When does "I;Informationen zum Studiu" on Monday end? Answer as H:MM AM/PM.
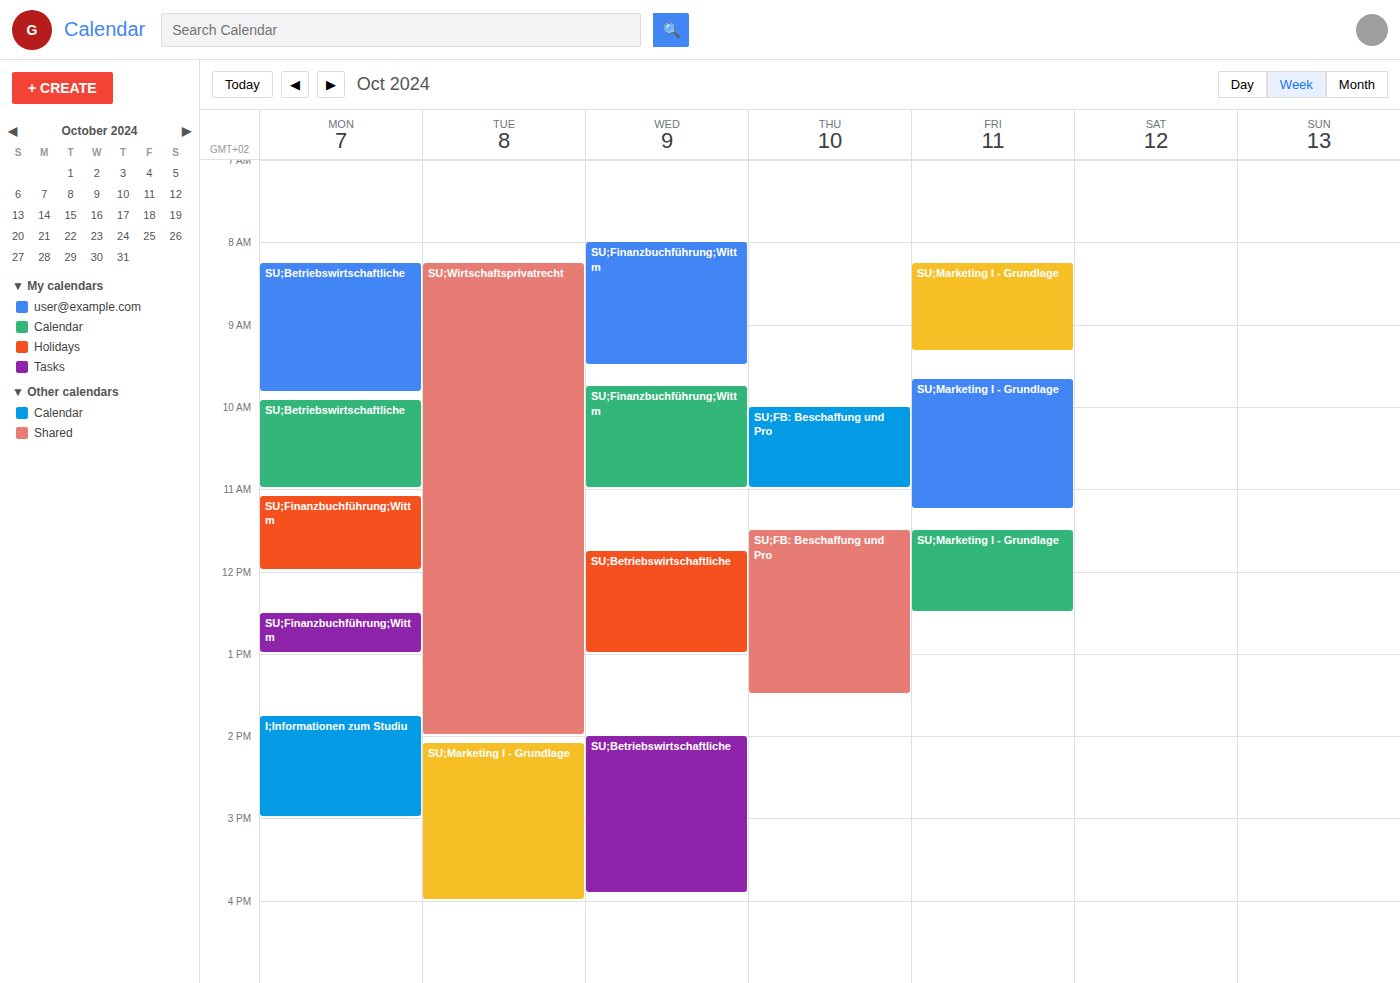
3:00 PM